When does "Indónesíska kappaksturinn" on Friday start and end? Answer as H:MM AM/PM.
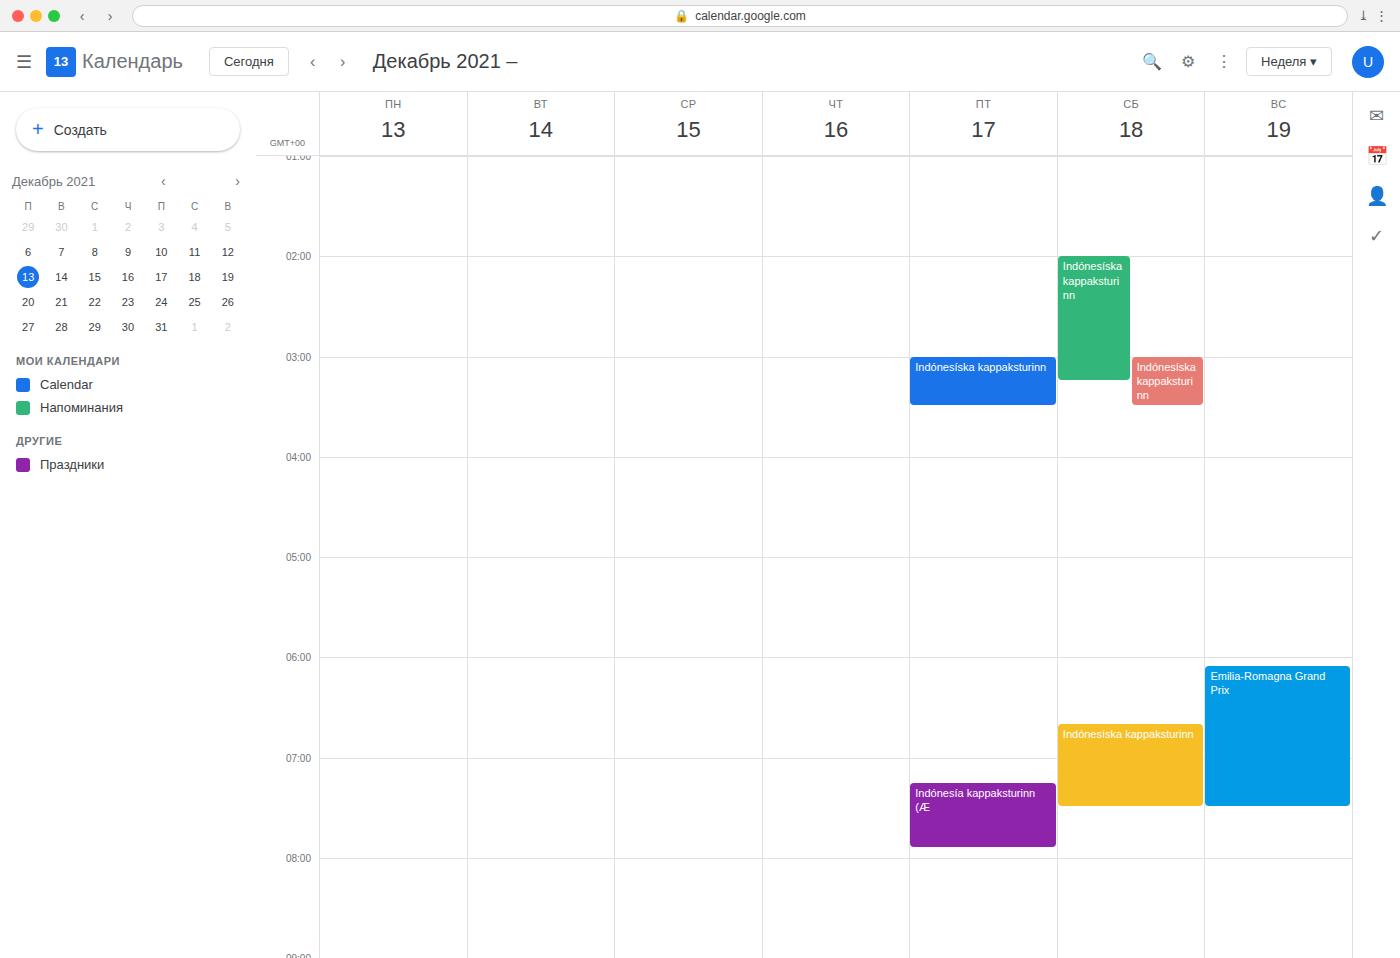
3:00 AM to 3:30 AM